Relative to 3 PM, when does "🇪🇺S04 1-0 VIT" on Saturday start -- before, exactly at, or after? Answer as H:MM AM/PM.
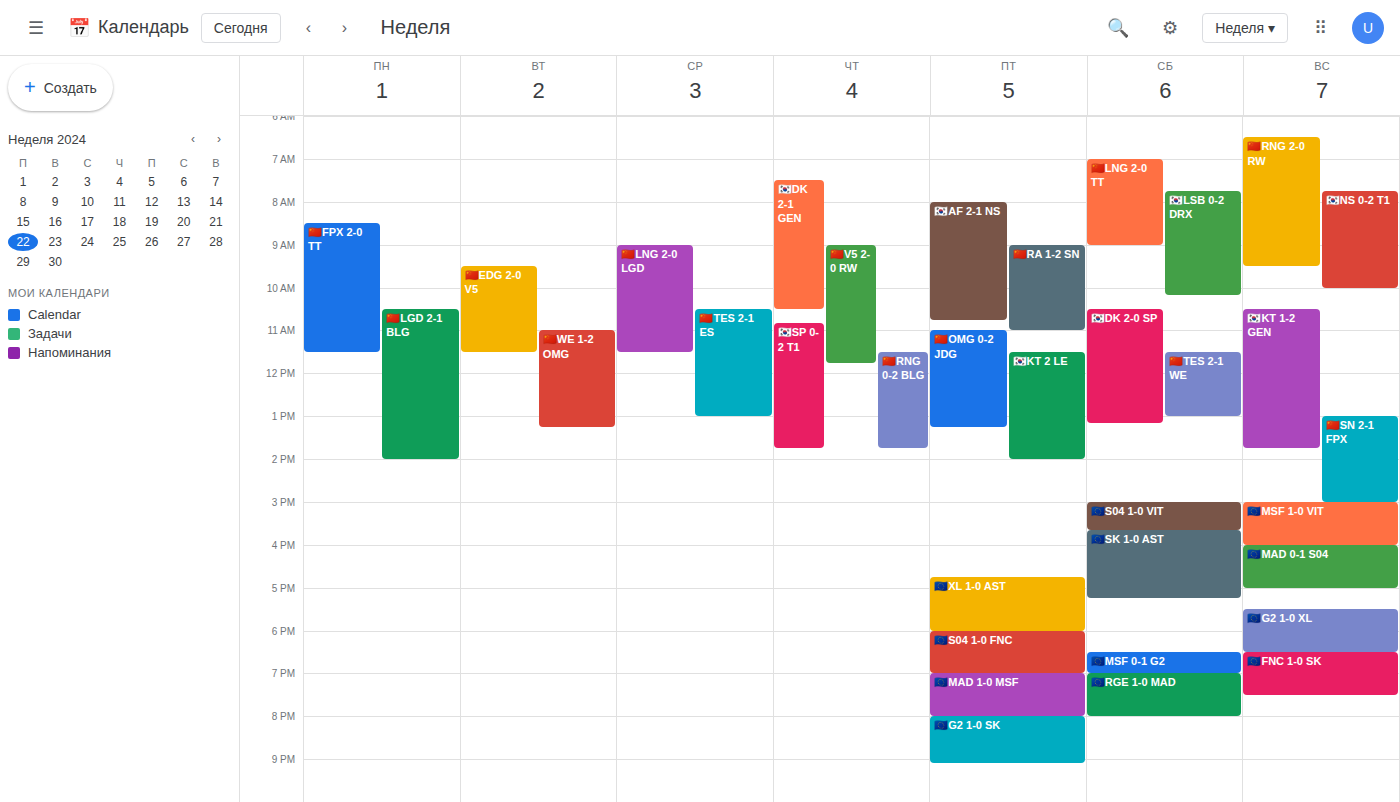
3:00 PM -- exactly at 3 PM, on the 3 PM line.